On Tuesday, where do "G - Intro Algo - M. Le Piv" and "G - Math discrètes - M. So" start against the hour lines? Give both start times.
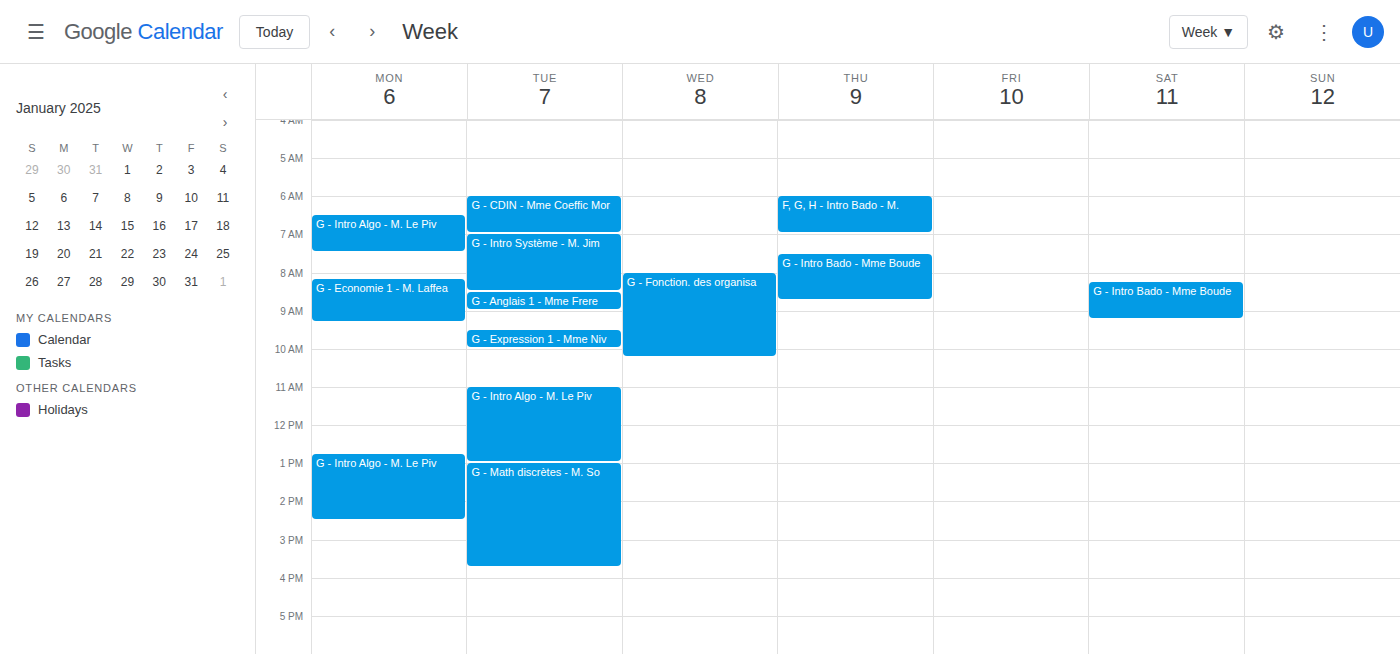
"G - Intro Algo - M. Le Piv": 11:00 AM, exactly on the 11 AM line. "G - Math discrètes - M. So": 1:00 PM, exactly on the 1 PM line.